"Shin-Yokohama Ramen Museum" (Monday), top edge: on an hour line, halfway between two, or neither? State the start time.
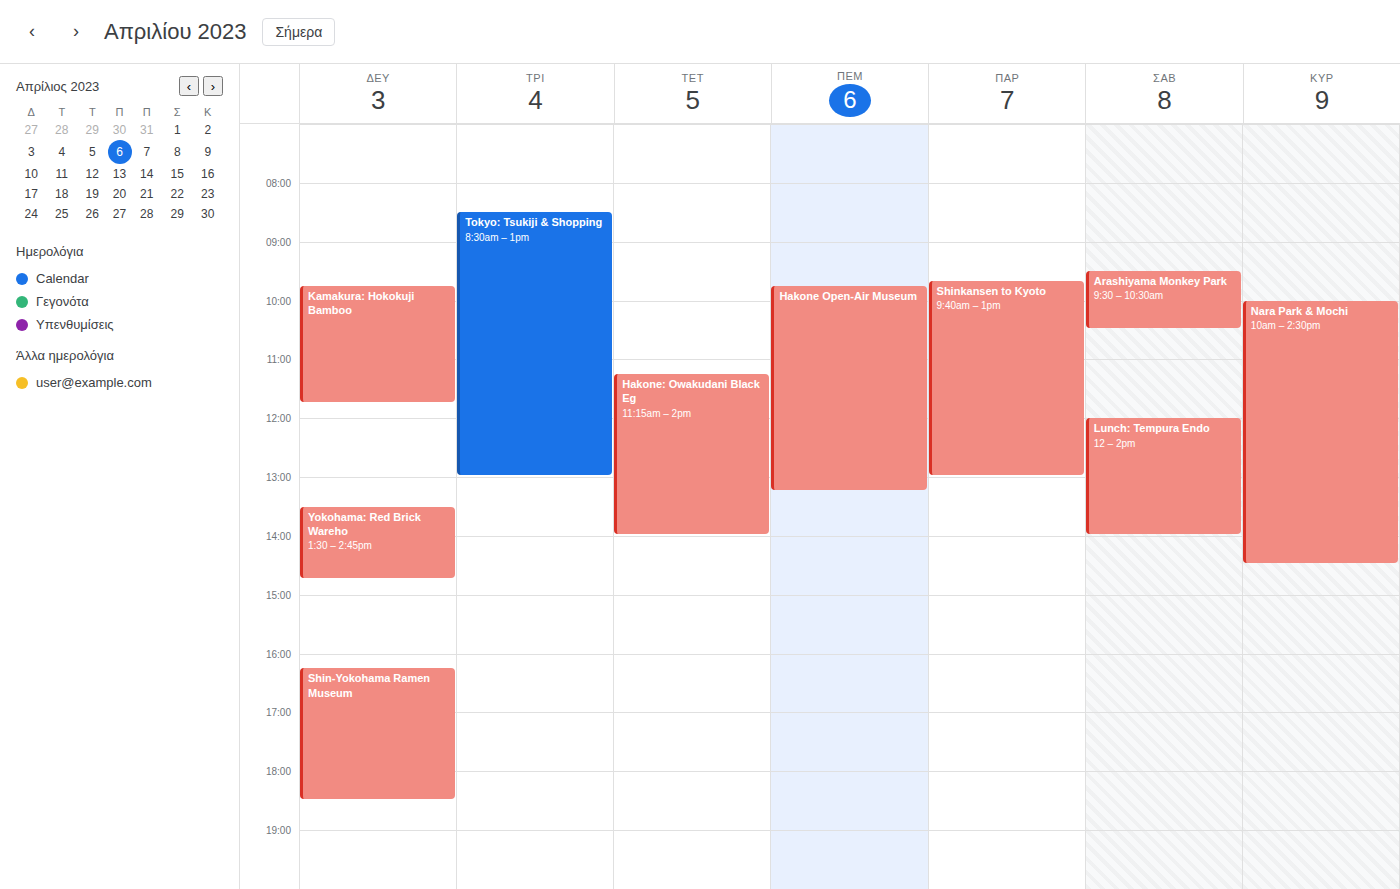
16:15 -- neither: a quarter of the way from the 16:00 line to the 17:00 line.